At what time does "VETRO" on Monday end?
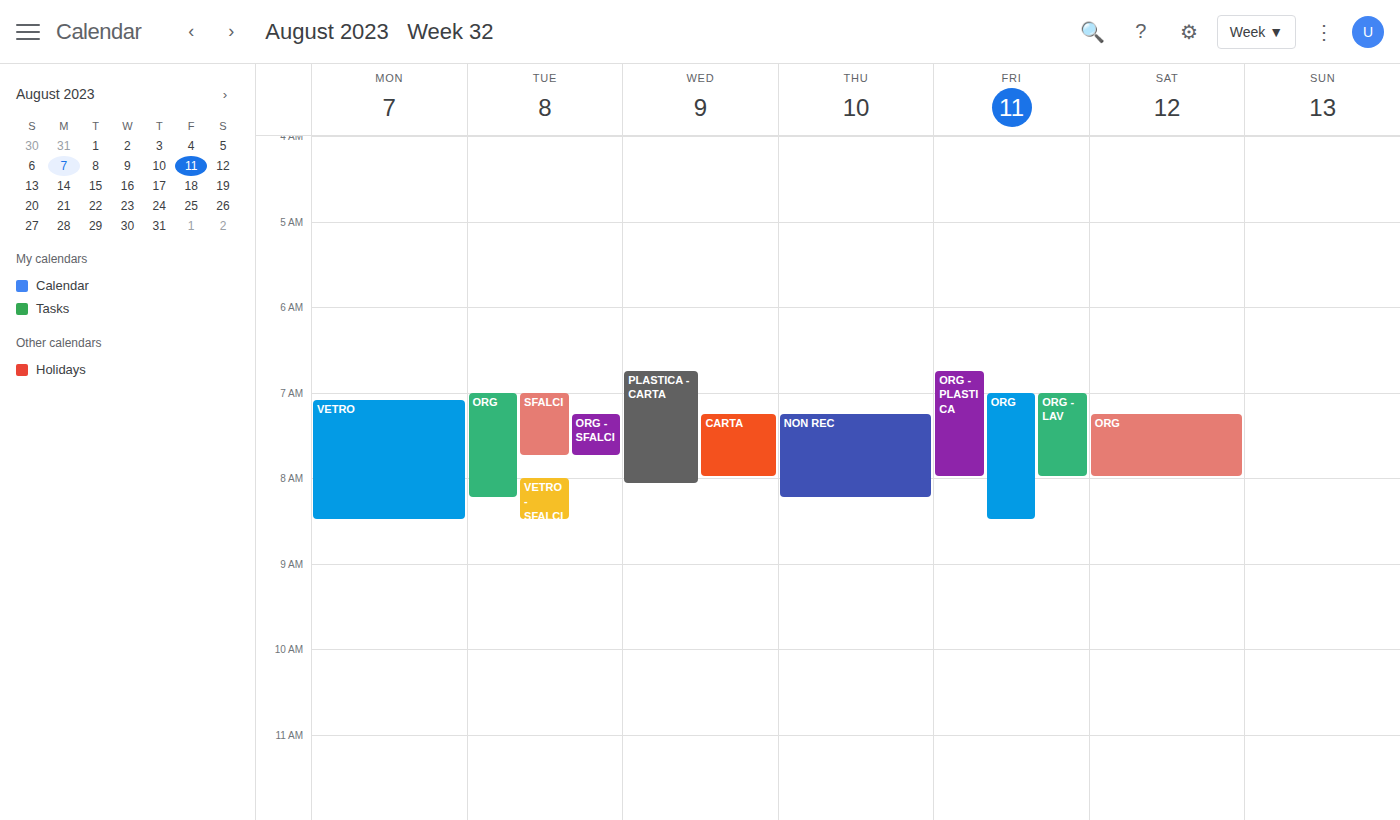
08:30